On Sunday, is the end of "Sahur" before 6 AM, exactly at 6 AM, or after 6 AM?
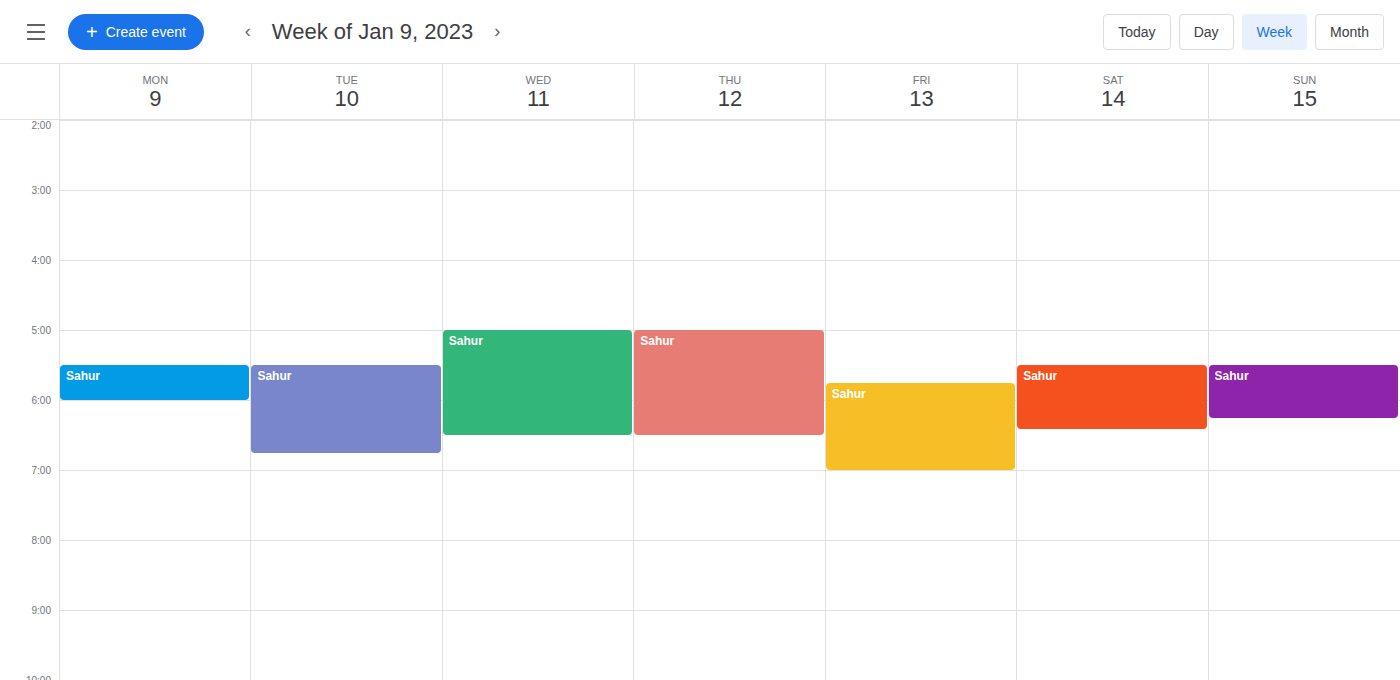
6:15 AM -- after 6 AM, 15 minutes below the 6 AM line.